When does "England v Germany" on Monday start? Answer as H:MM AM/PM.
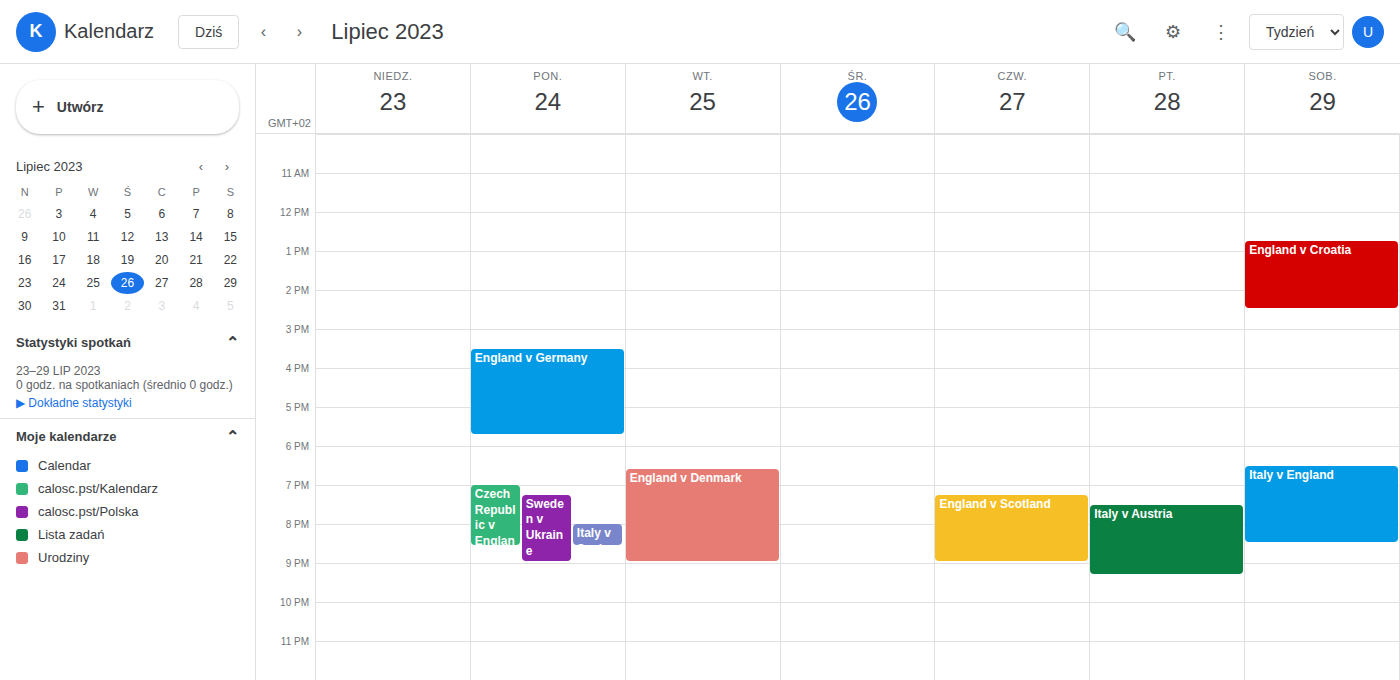
3:30 PM